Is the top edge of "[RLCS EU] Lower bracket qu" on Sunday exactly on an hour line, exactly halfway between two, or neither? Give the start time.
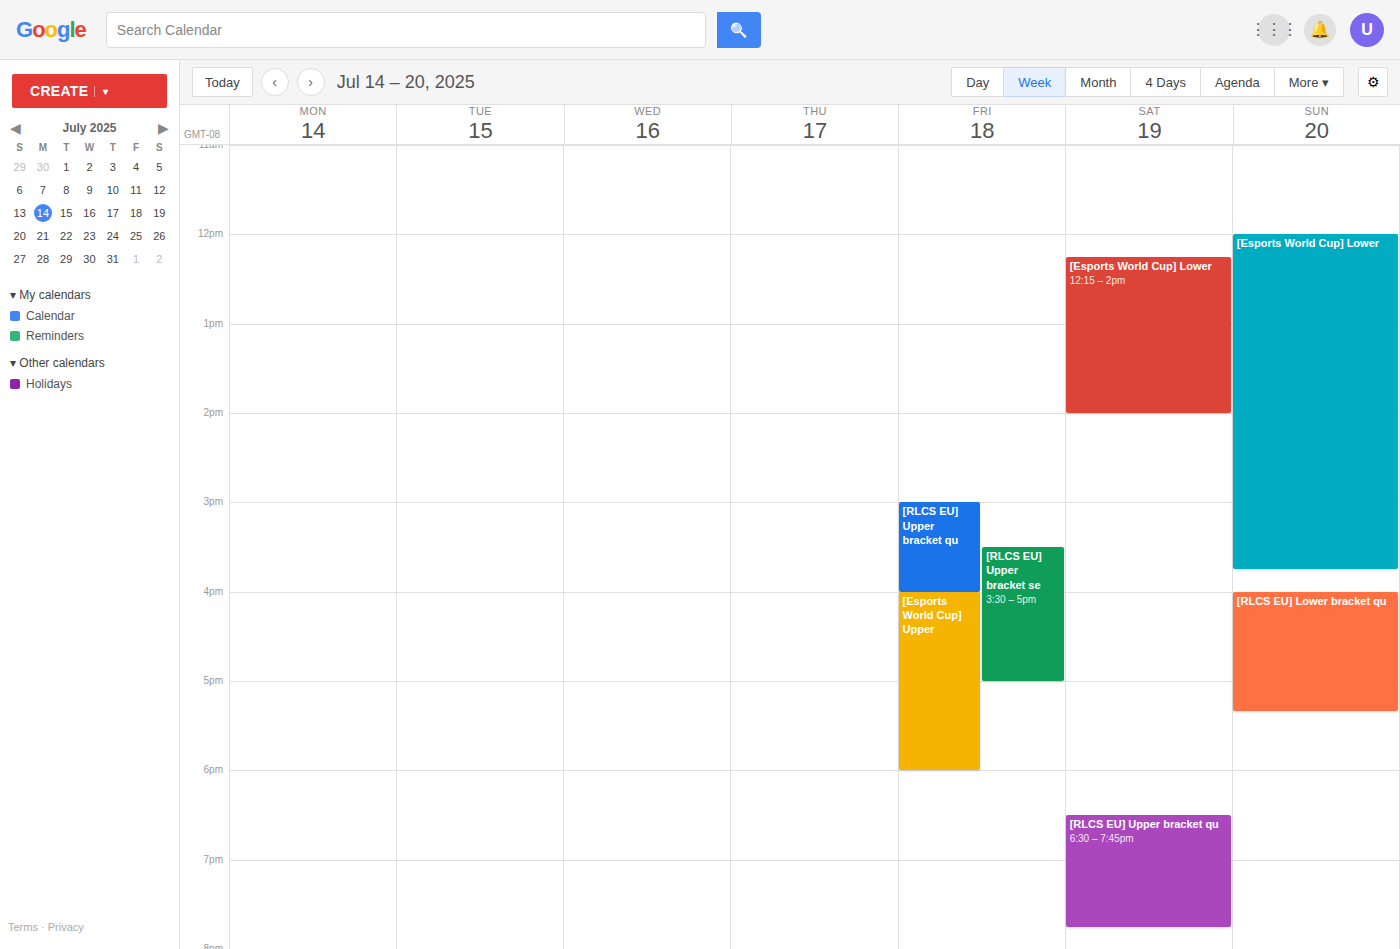
4:00 PM -- exactly on the 4 PM line.